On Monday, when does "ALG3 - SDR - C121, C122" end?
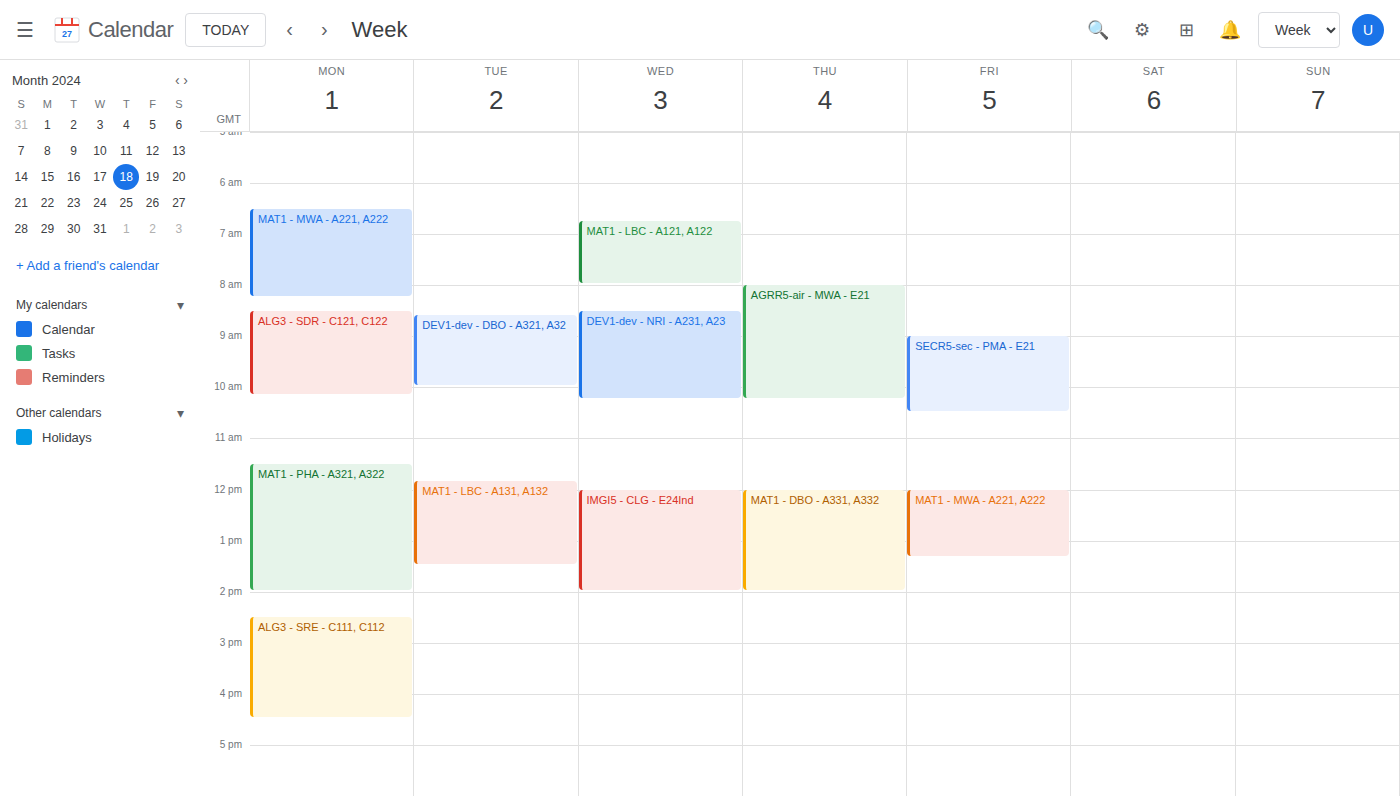
10:10 AM